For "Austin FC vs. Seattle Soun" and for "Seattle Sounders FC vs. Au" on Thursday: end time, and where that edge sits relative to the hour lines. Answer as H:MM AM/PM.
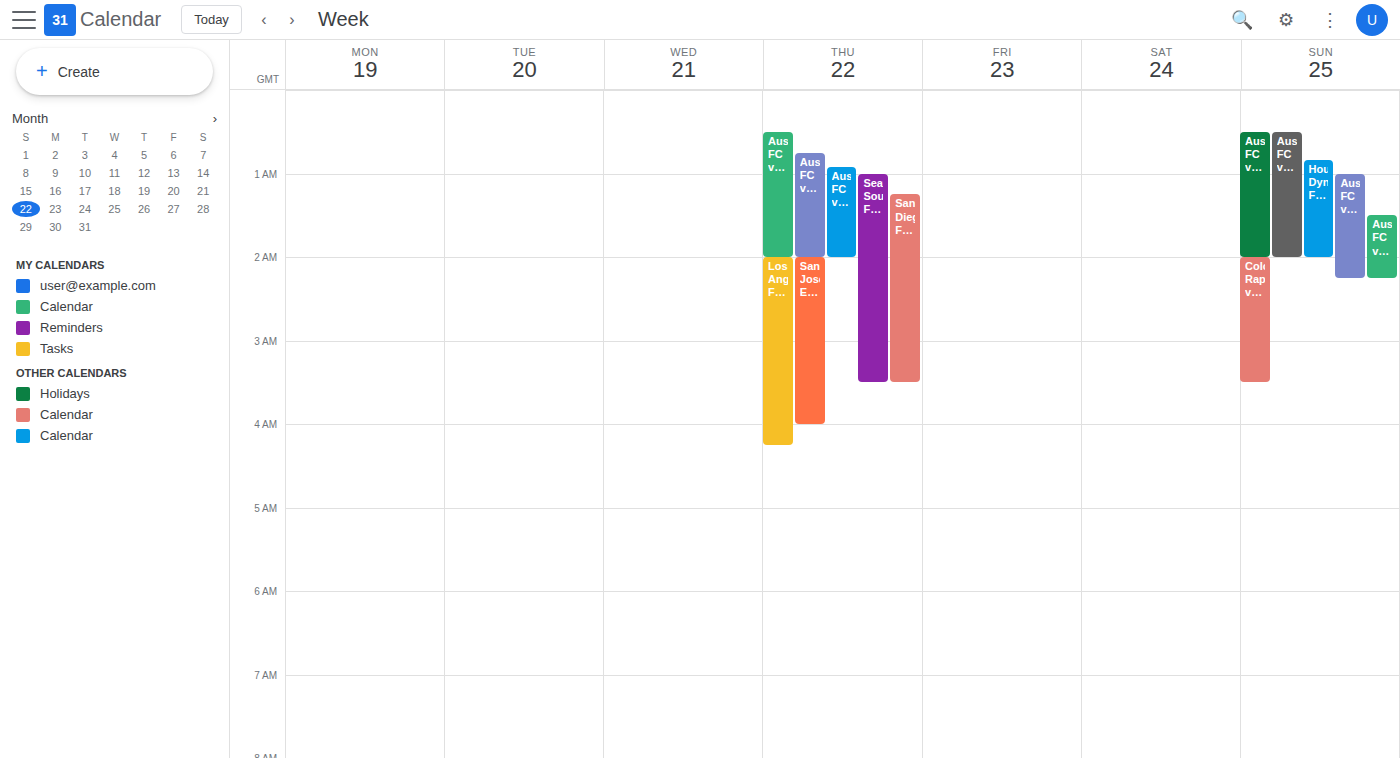
"Austin FC vs. Seattle Soun": 2:00 AM, exactly on the 2 AM line. "Seattle Sounders FC vs. Au": 3:30 AM, halfway between the 3 AM and 4 AM lines.